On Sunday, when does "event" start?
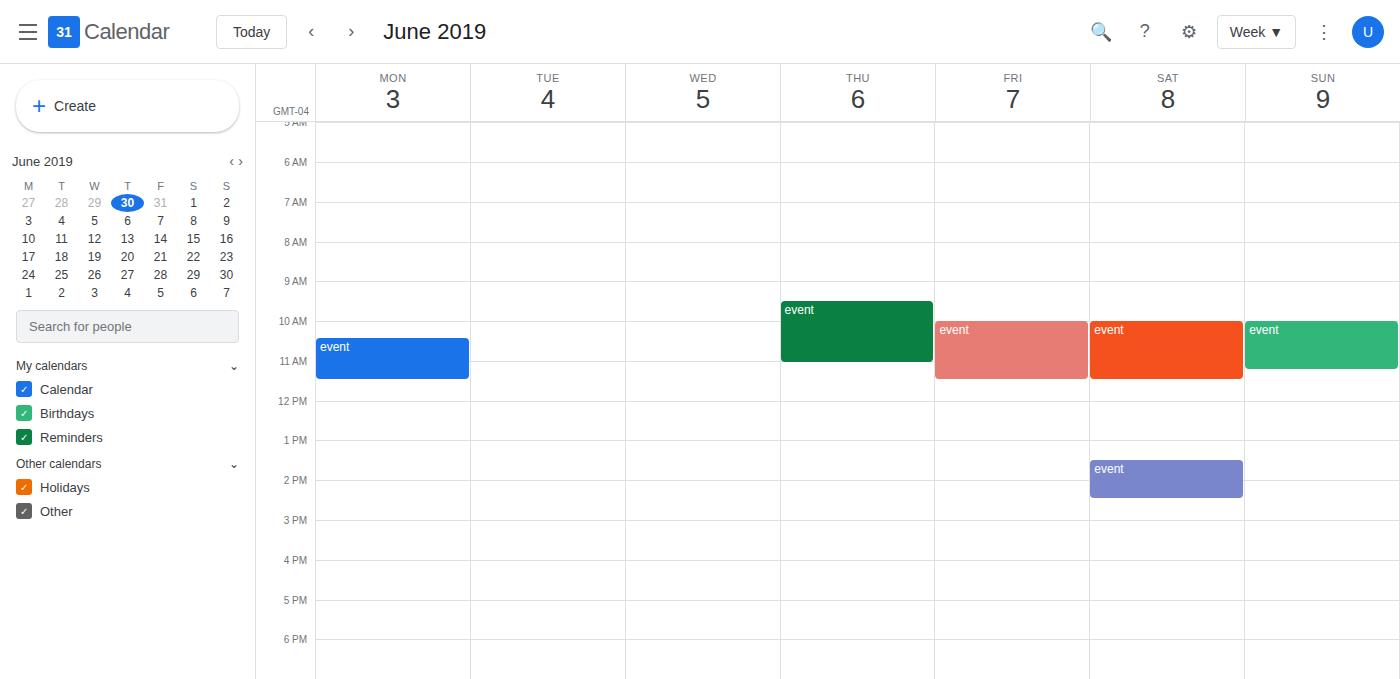
10:00 AM